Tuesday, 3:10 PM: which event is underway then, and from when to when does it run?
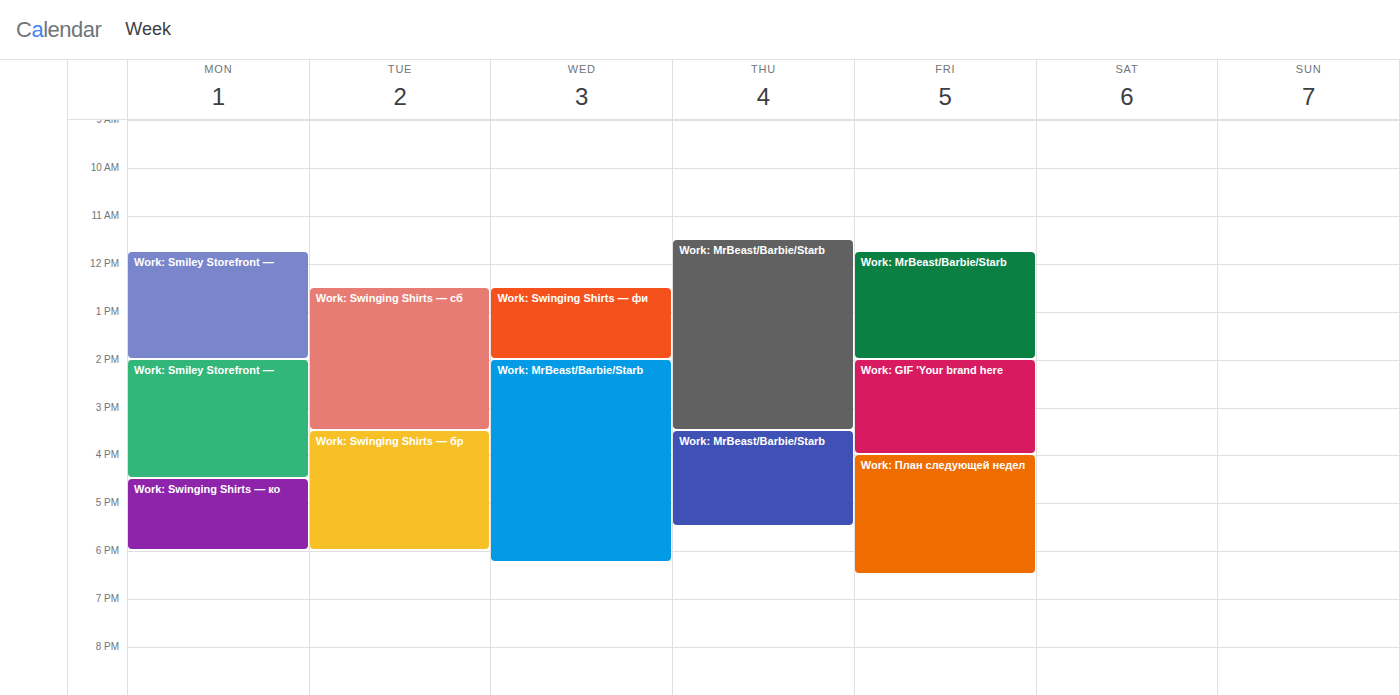
"Work: Swinging Shirts — сб", 12:30 PM to 3:30 PM